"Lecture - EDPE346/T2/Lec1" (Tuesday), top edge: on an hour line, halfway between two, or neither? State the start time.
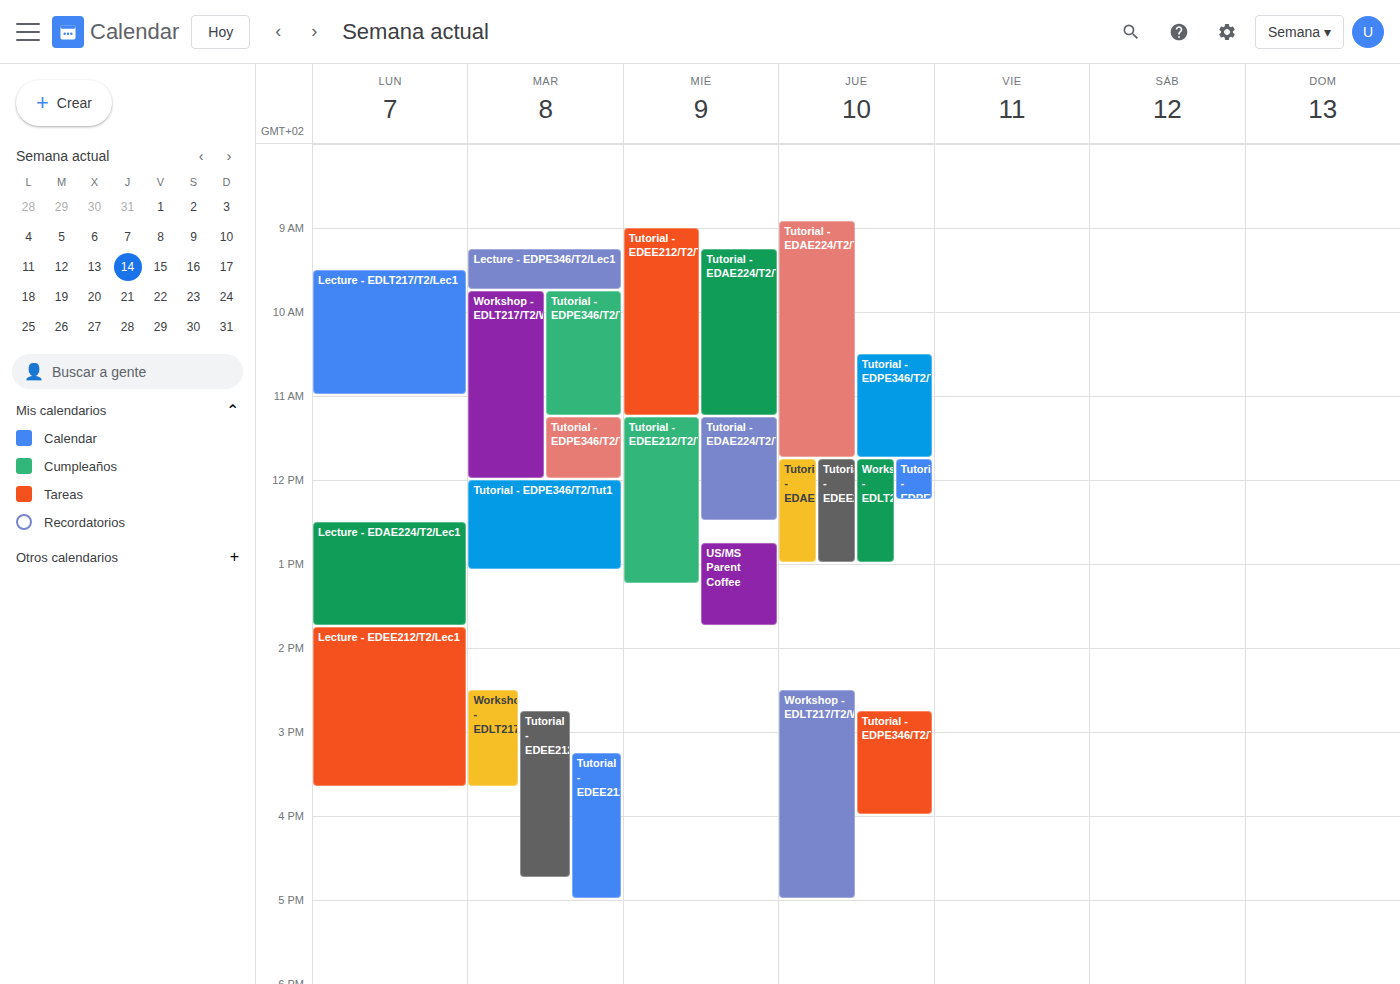
9:15 AM -- neither: a quarter of the way from the 9 AM line to the 10 AM line.